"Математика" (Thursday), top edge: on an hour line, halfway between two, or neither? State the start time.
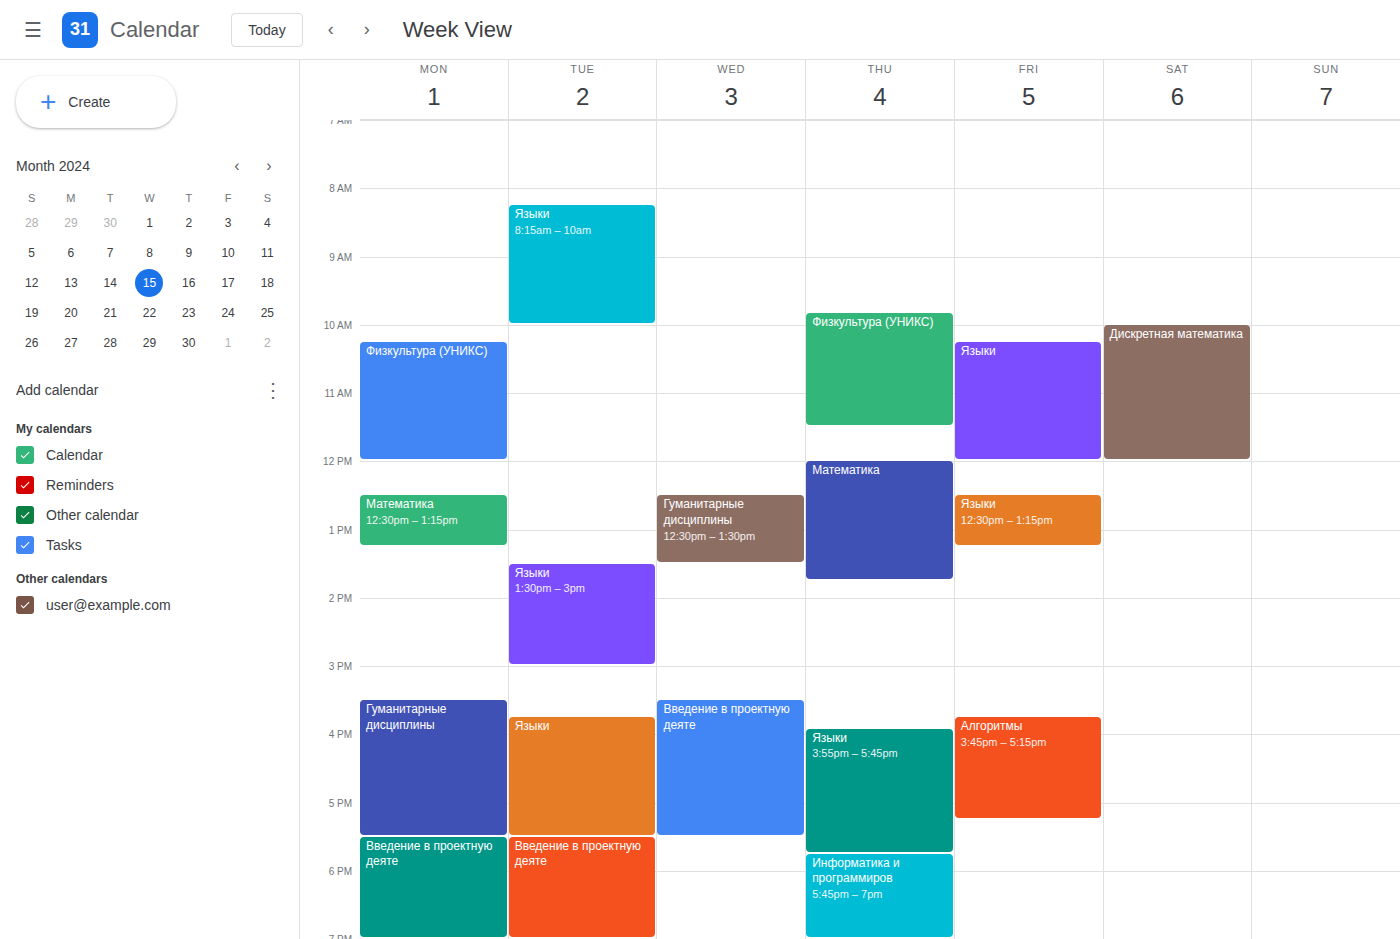
12:00 PM -- exactly on the 12 PM line.